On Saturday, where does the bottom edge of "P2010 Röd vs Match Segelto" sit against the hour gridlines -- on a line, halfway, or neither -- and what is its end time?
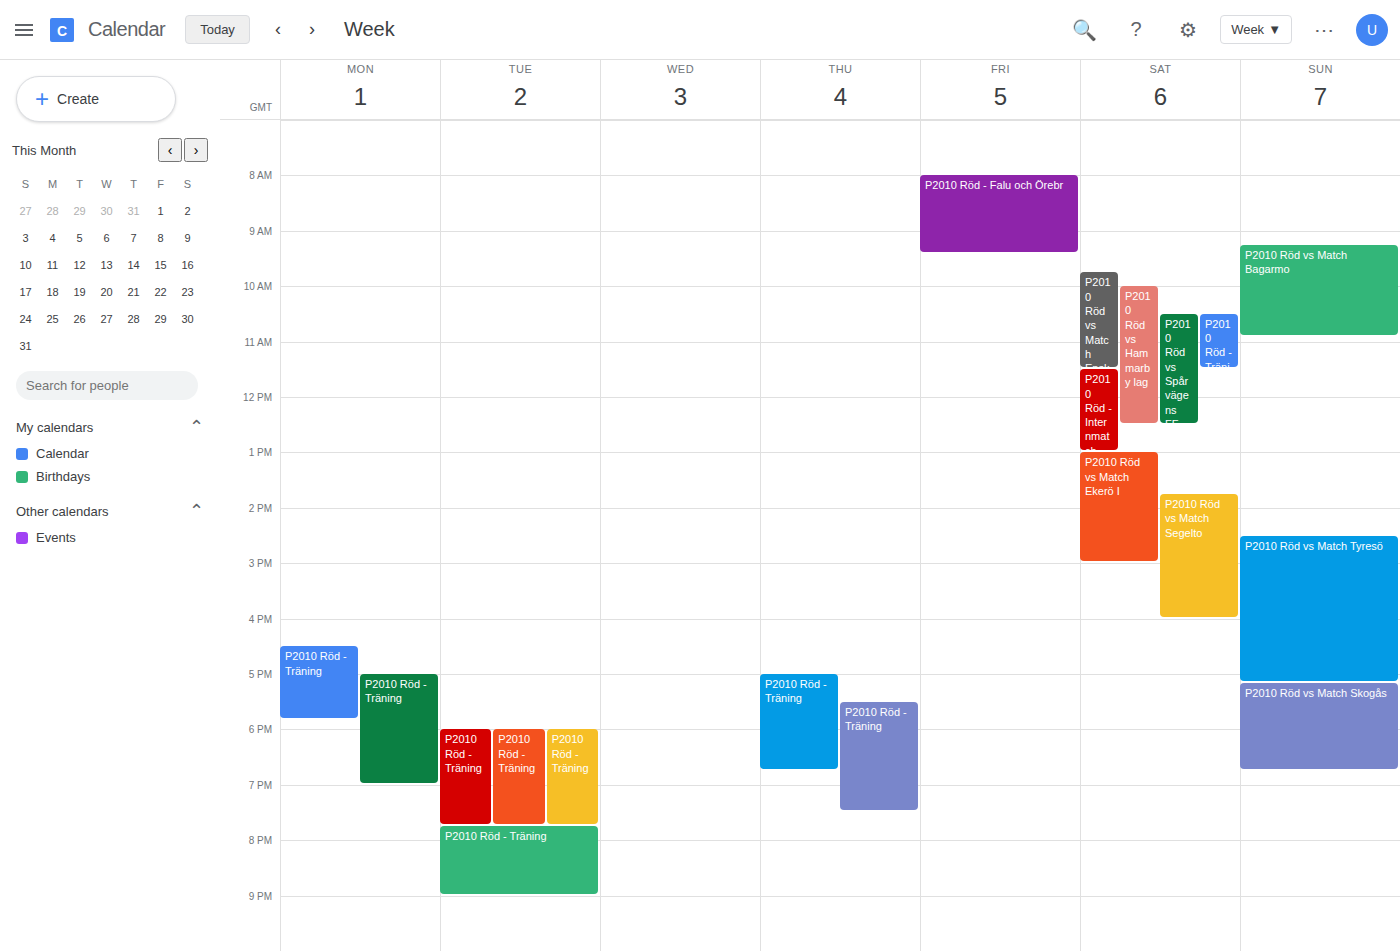
16:00 -- exactly on the 16:00 line.